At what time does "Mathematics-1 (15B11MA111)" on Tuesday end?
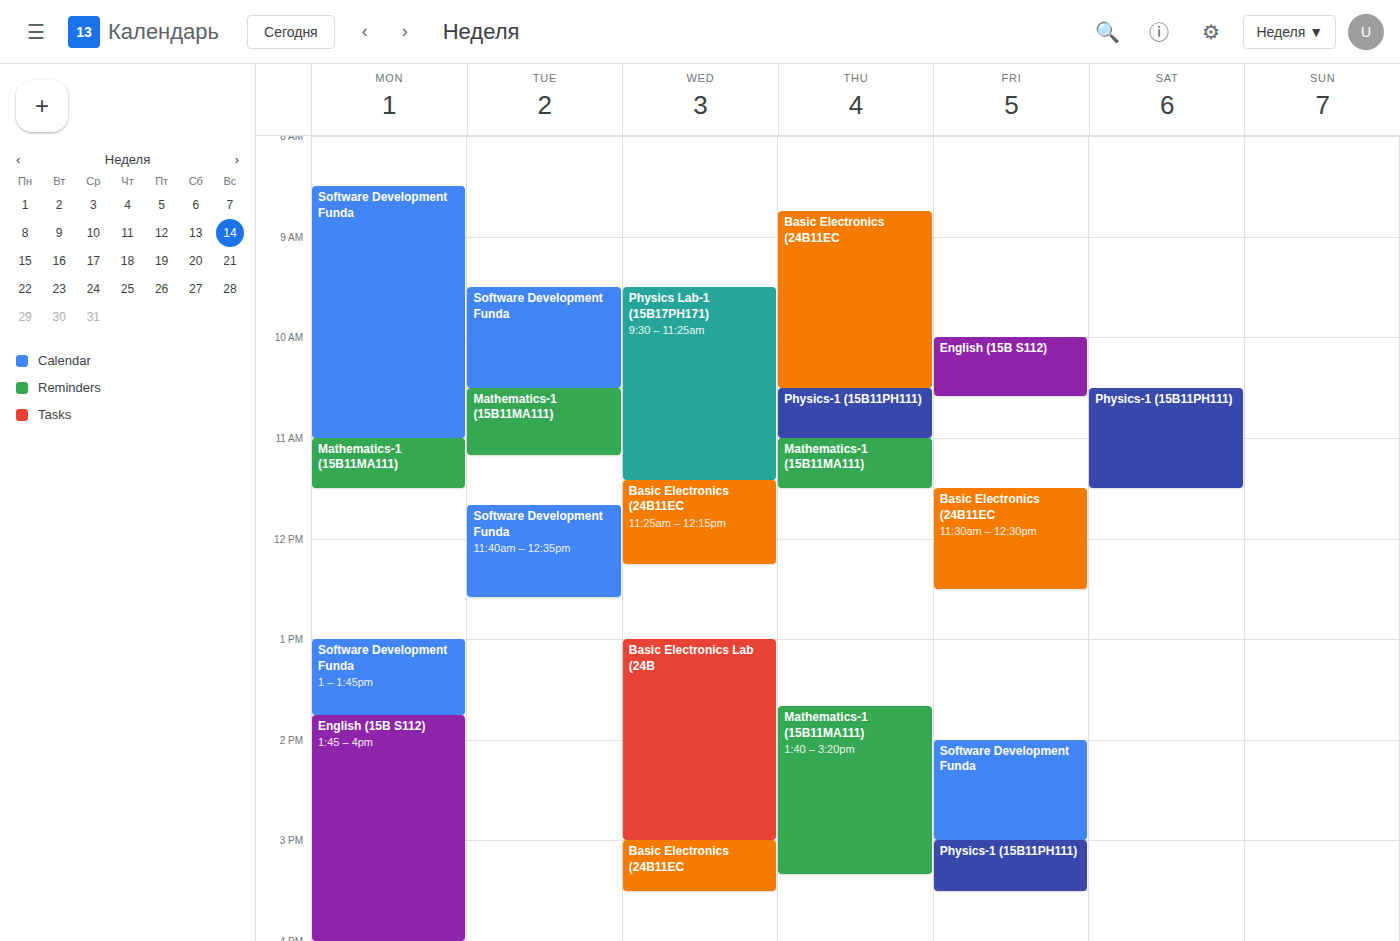
11:10 AM